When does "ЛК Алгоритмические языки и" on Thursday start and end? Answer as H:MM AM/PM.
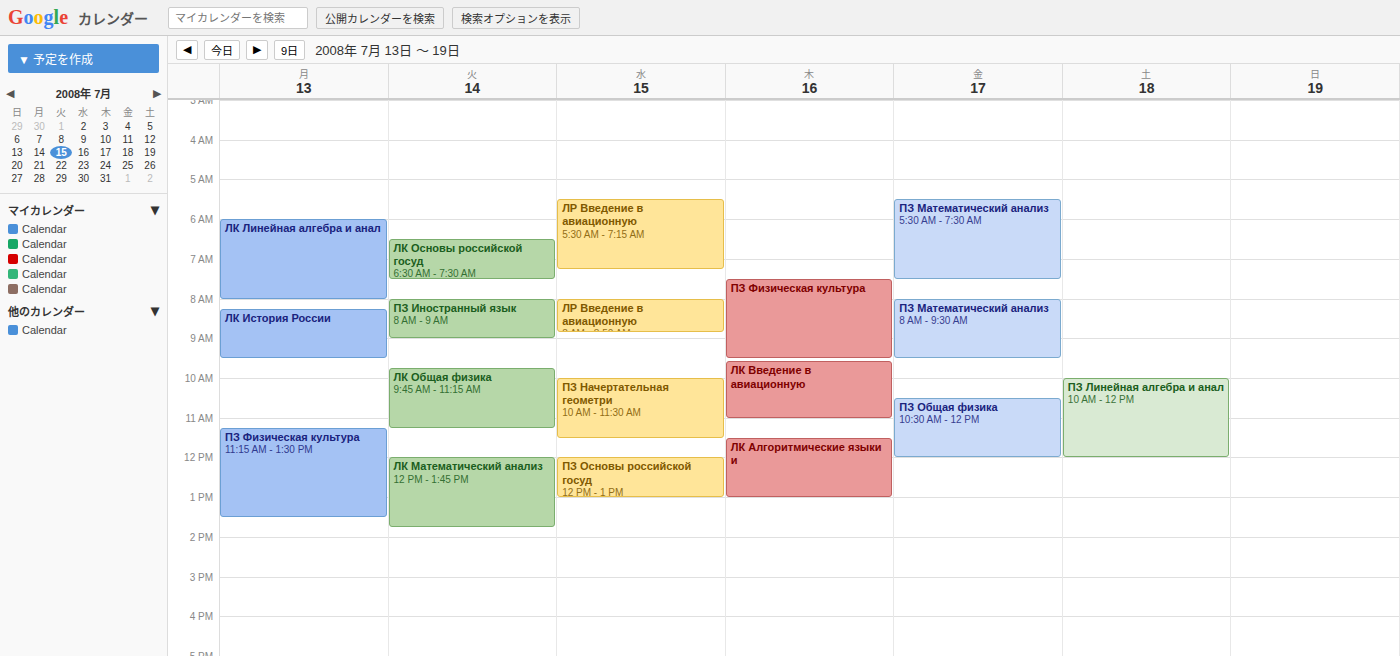
11:30 AM to 1:00 PM